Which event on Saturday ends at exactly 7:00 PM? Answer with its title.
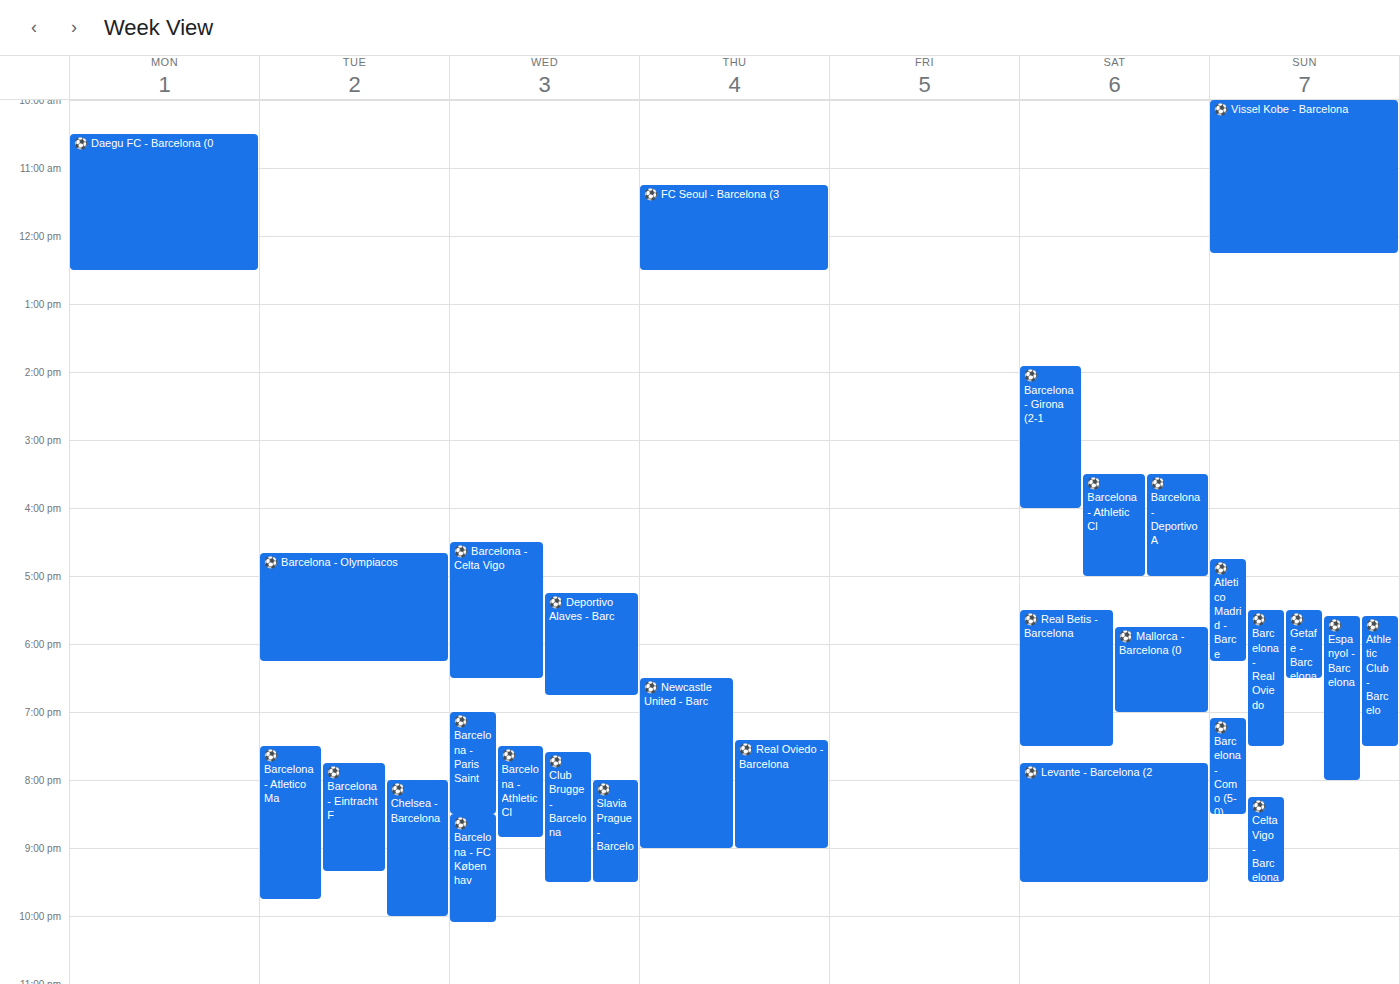
"⚽️ Mallorca - Barcelona (0"